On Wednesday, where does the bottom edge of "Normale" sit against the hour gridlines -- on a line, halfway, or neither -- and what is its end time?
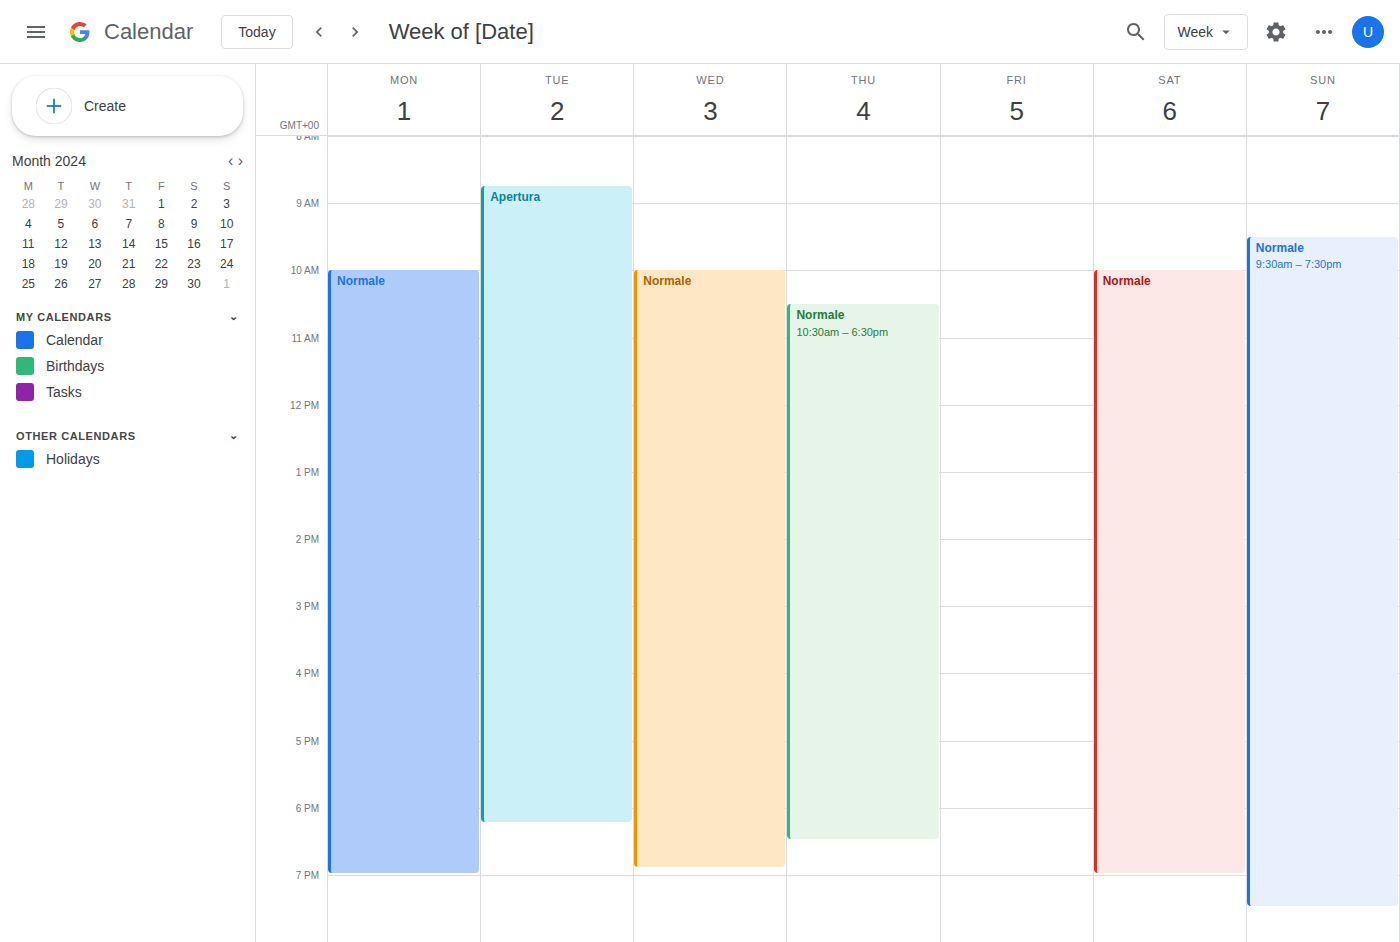
6:55 PM -- neither: 55 minutes below the 6 PM line and 5 minutes above the 7 PM line.